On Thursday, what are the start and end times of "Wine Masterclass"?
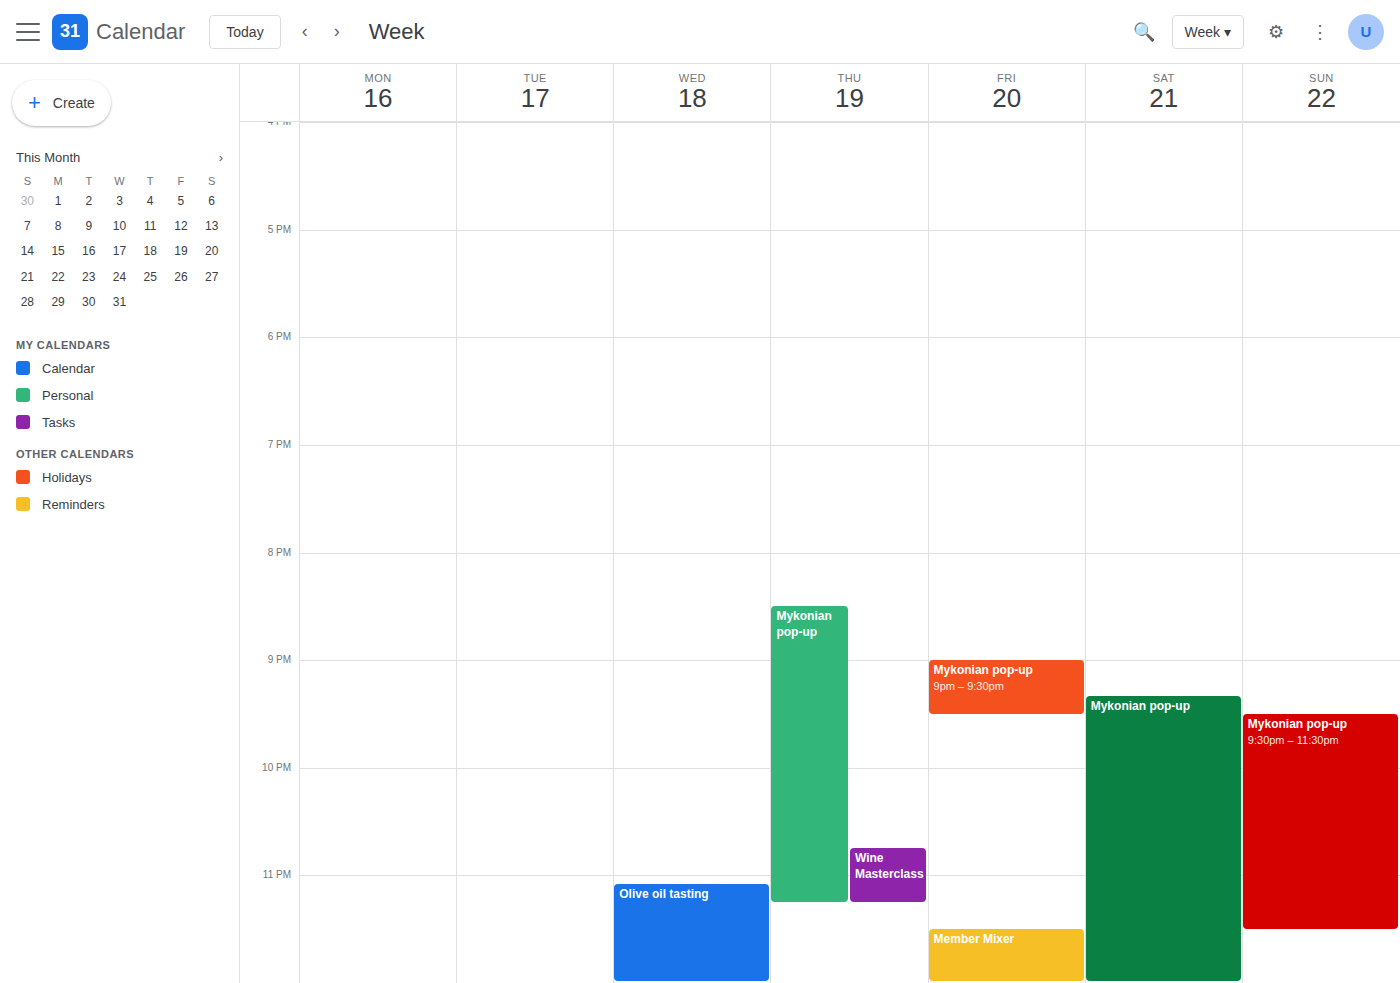
10:45 PM to 11:15 PM